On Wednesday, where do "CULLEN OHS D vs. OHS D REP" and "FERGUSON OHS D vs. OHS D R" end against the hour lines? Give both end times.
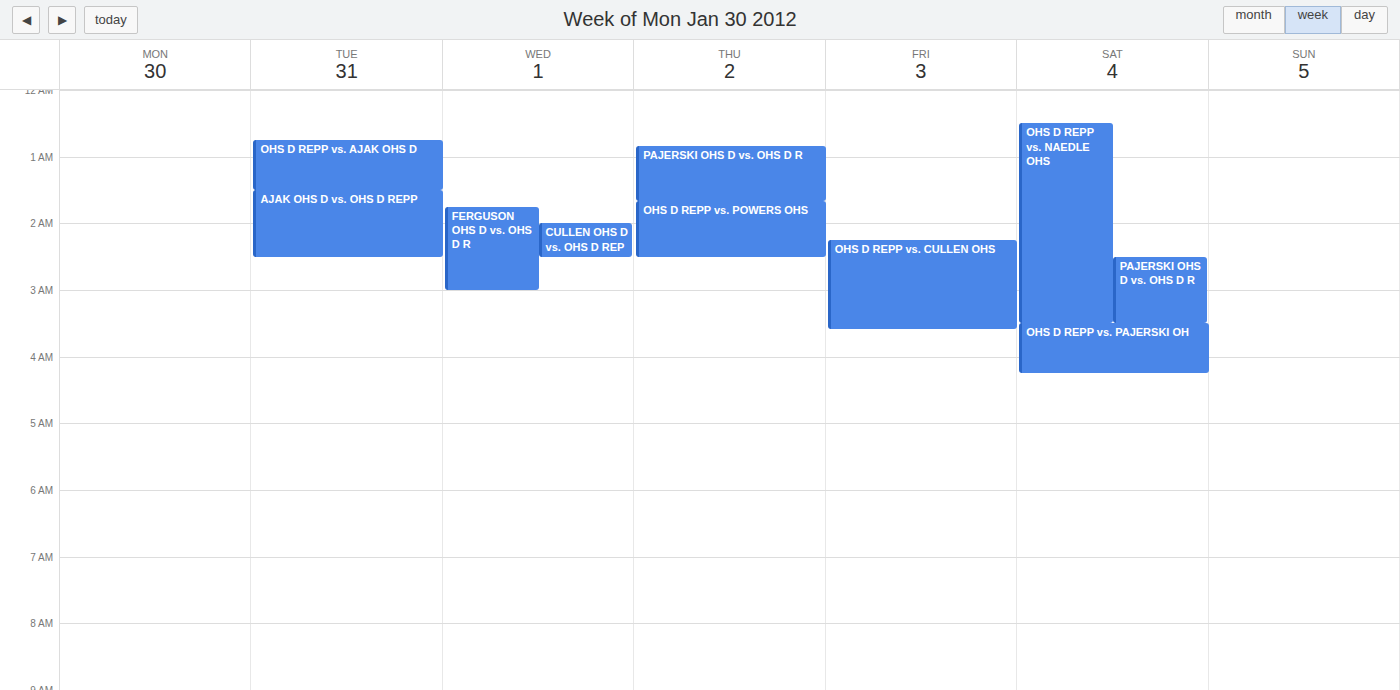
"CULLEN OHS D vs. OHS D REP": 2:30 AM, halfway between the 2 AM and 3 AM lines. "FERGUSON OHS D vs. OHS D R": 3:00 AM, exactly on the 3 AM line.